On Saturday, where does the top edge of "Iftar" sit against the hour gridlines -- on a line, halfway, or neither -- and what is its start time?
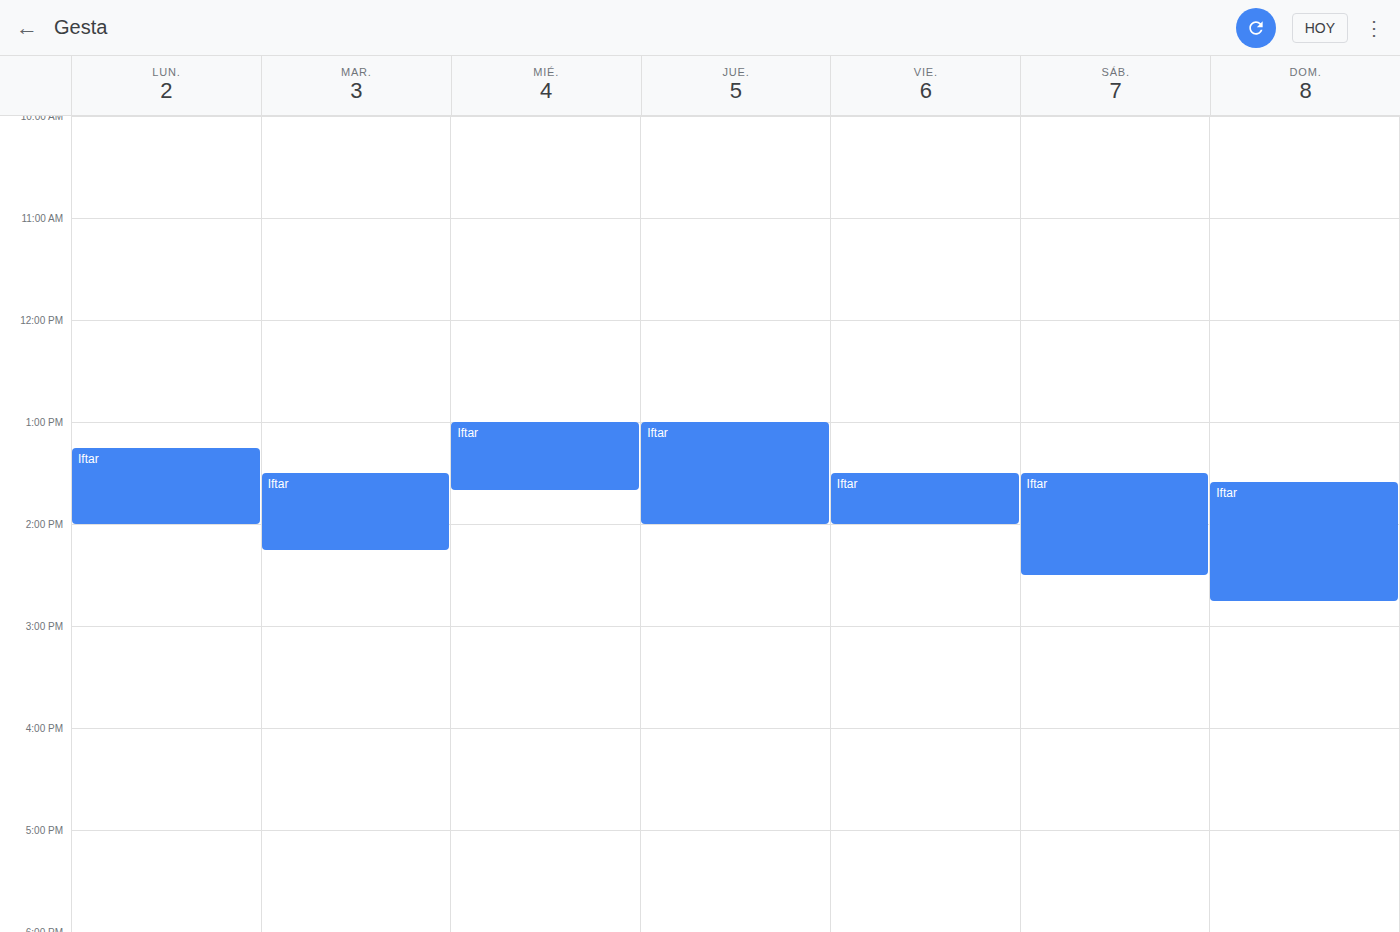
1:30 PM -- halfway between the 1 PM and 2 PM lines.